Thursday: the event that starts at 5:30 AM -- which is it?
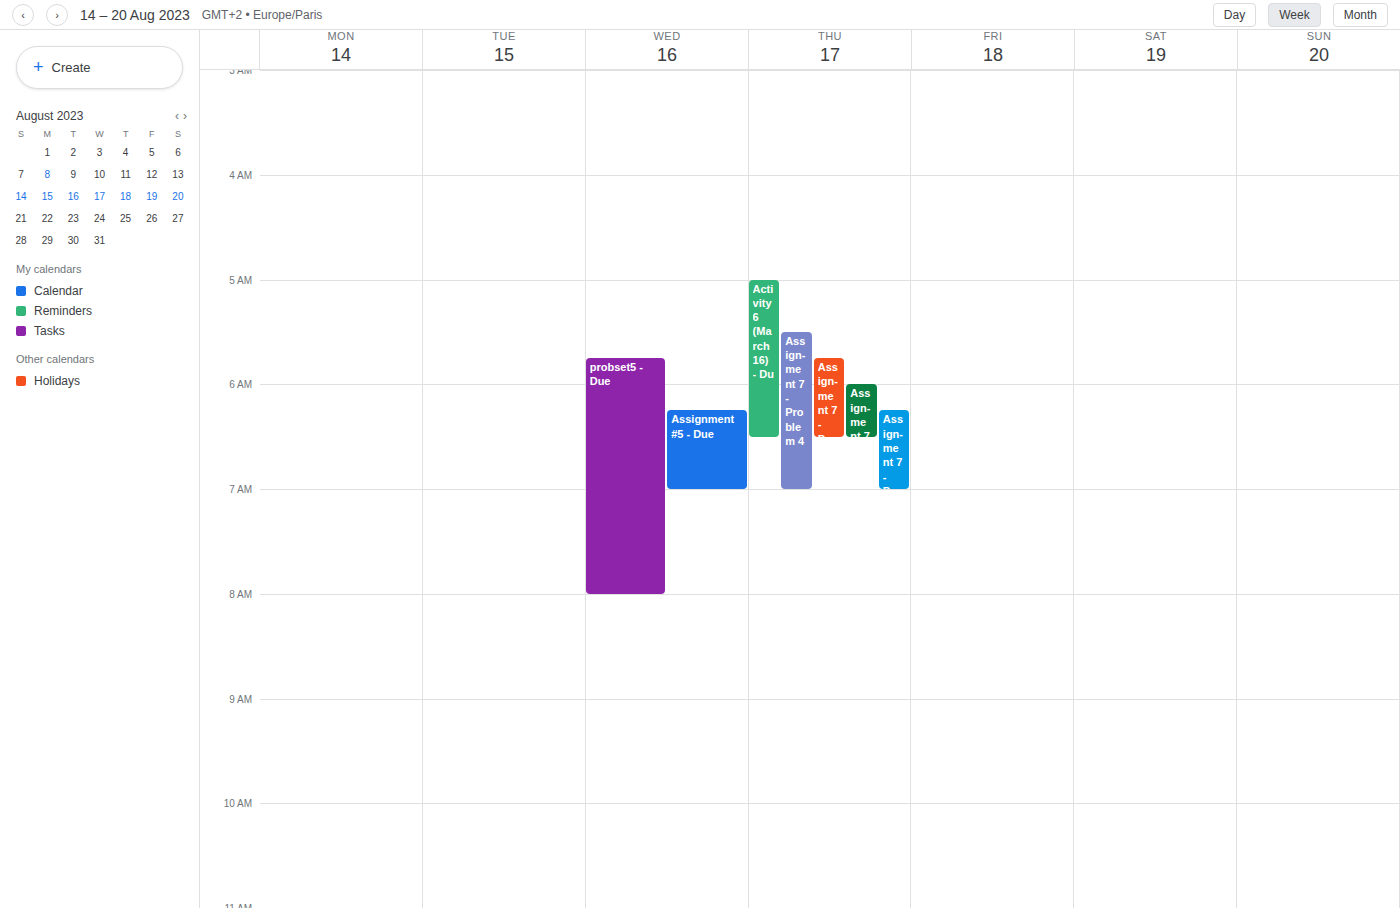
"Assignment 7 - Problem 4"